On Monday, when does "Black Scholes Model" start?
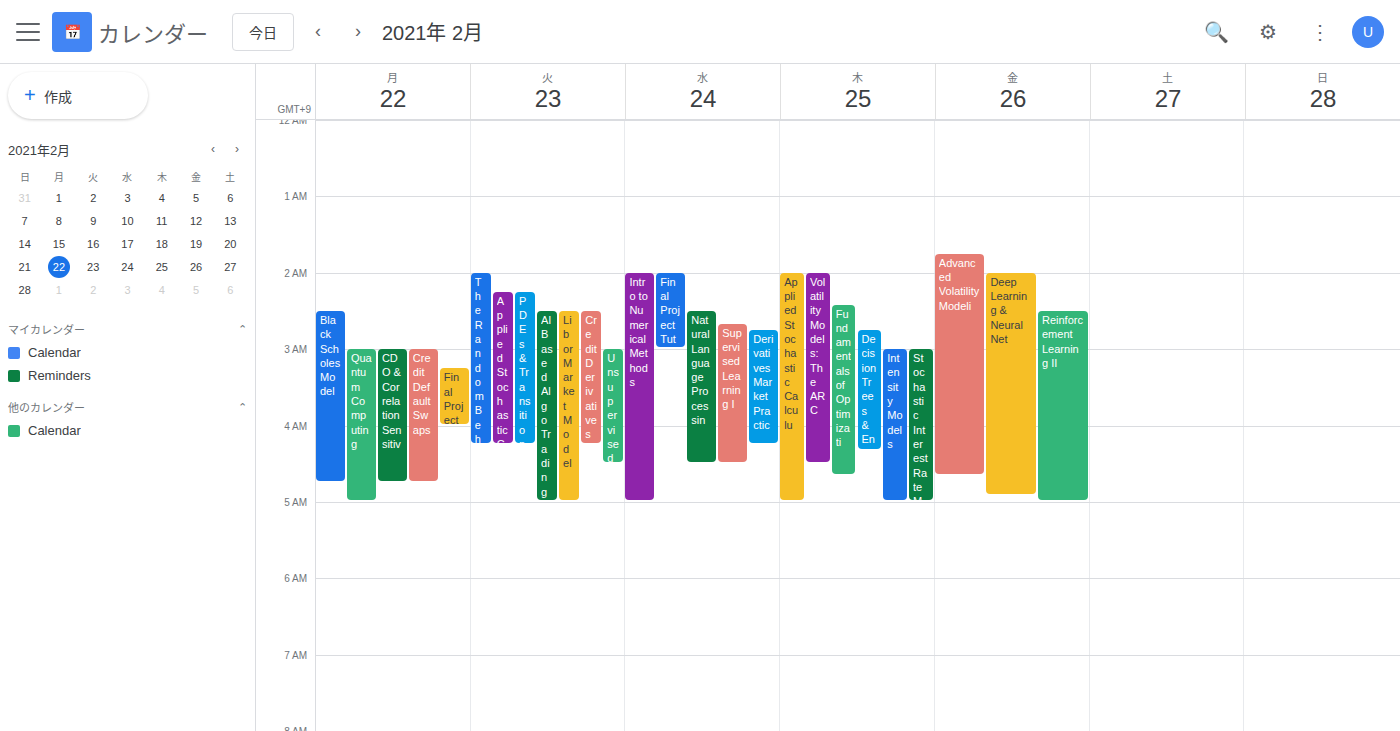
02:30